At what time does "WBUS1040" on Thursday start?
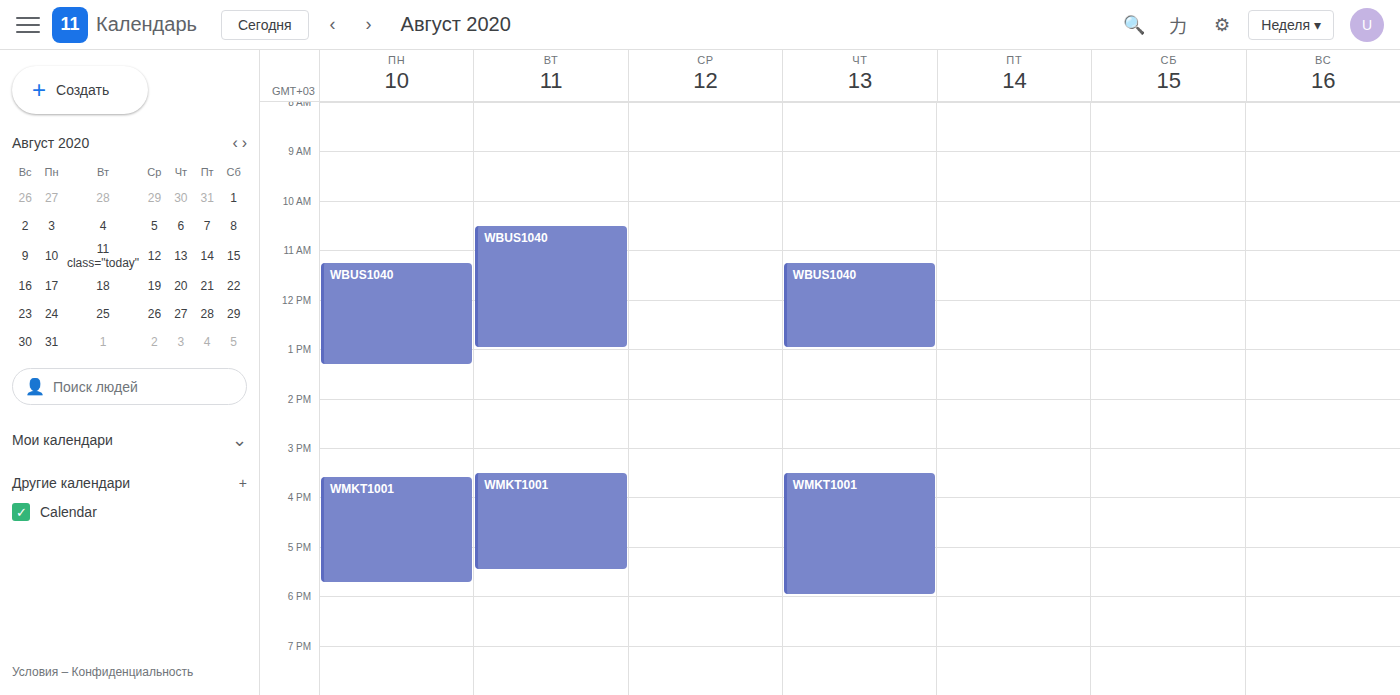
11:15